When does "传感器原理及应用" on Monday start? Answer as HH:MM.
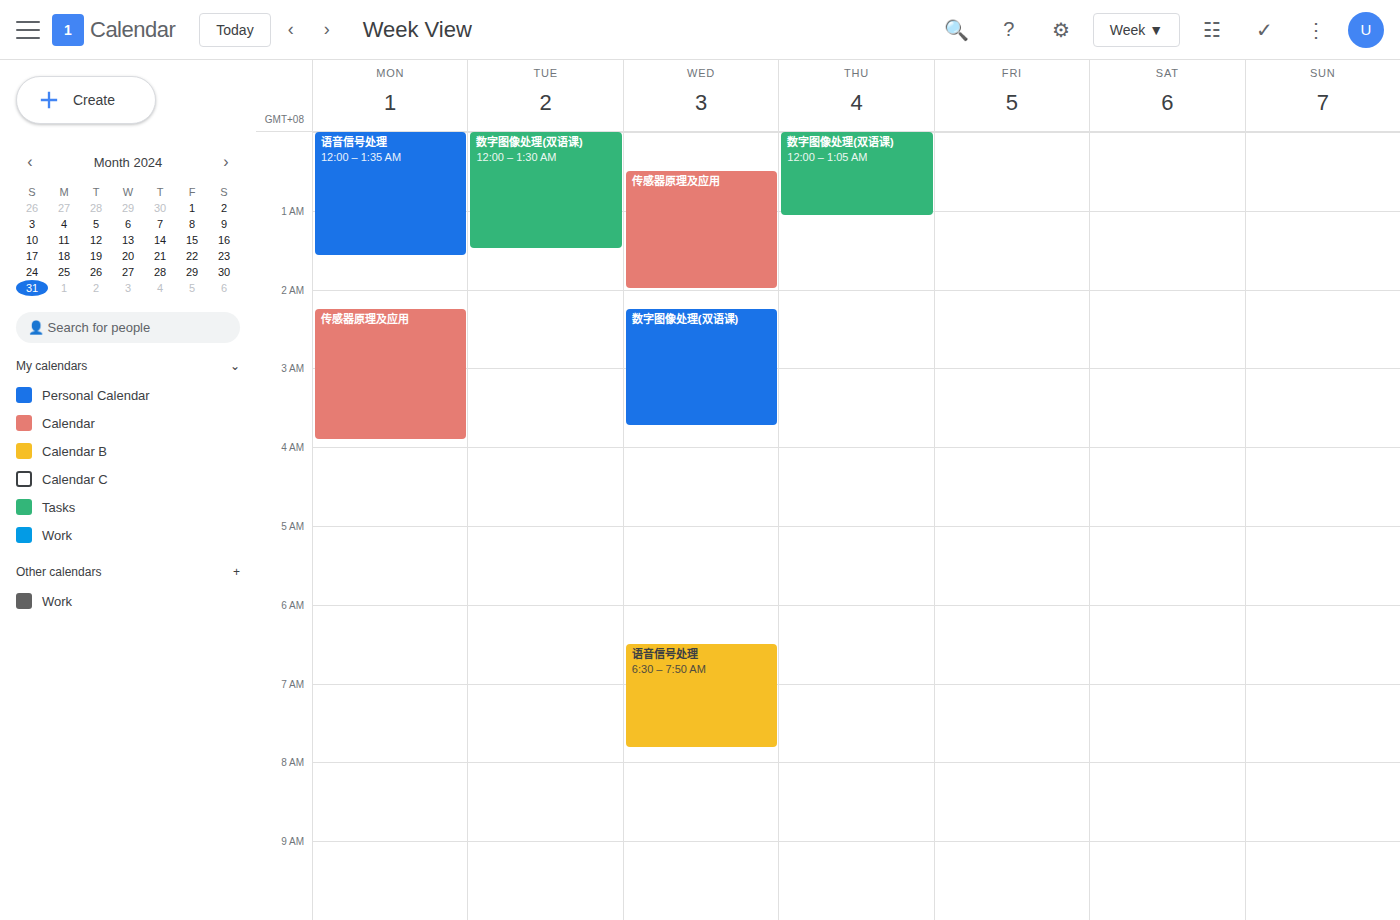
02:15